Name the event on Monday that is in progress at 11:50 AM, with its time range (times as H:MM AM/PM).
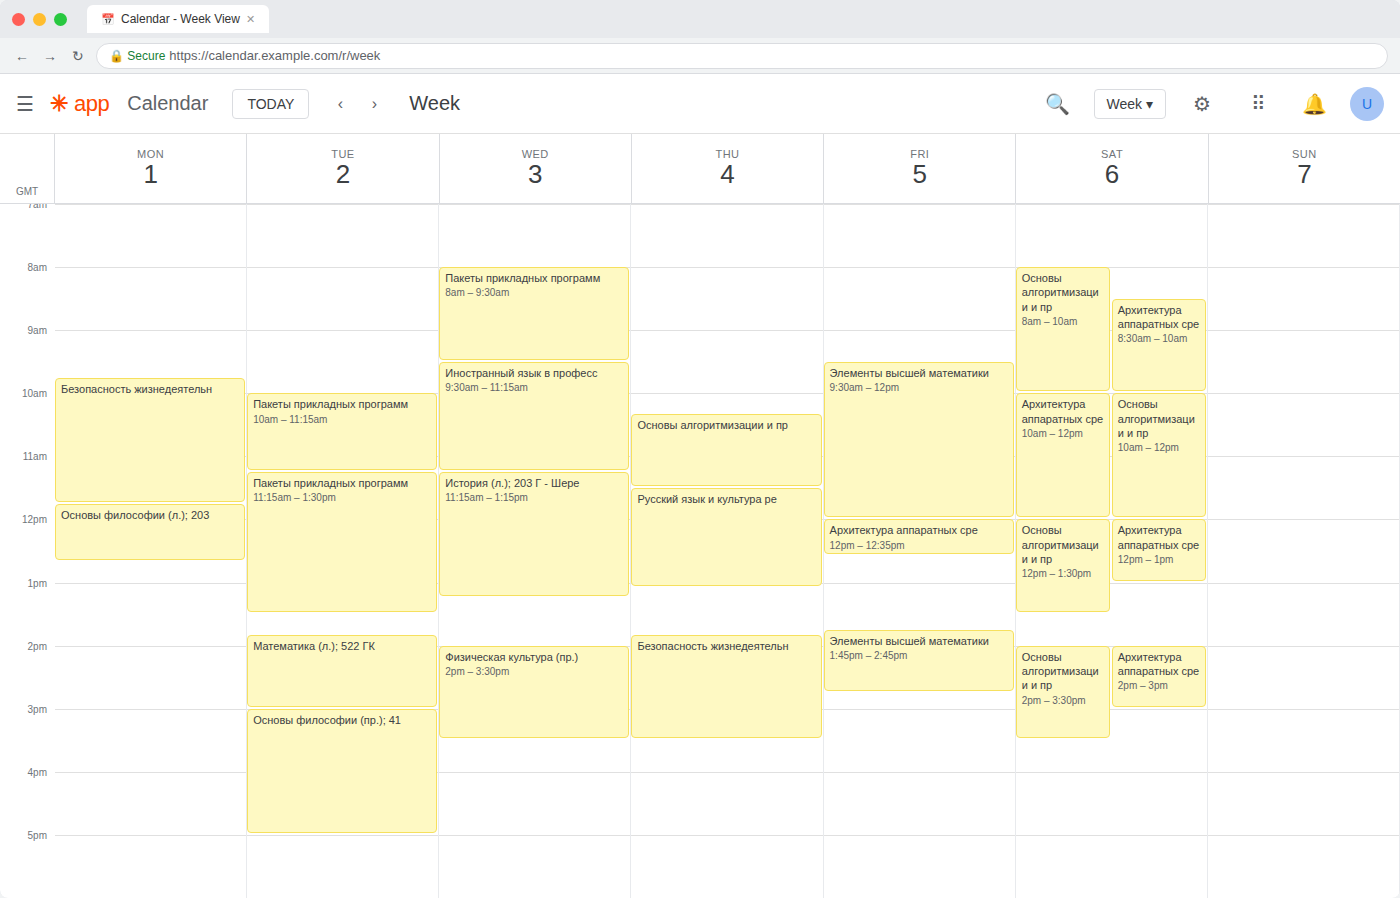
"Основы философии (л.); 203", 11:45 AM to 12:40 PM